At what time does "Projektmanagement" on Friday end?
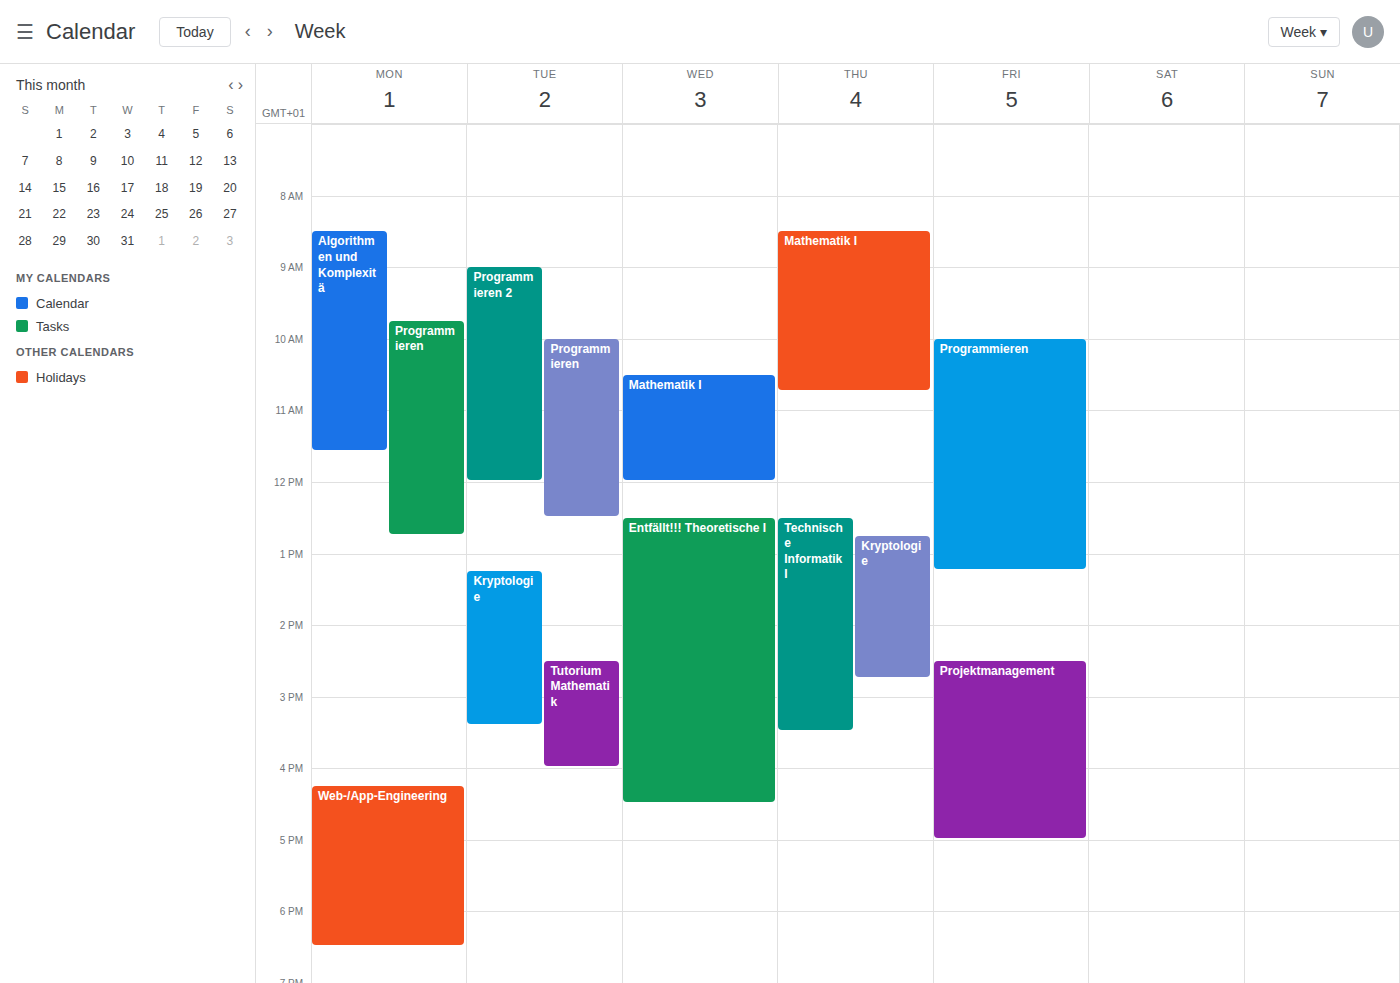
5:00 PM